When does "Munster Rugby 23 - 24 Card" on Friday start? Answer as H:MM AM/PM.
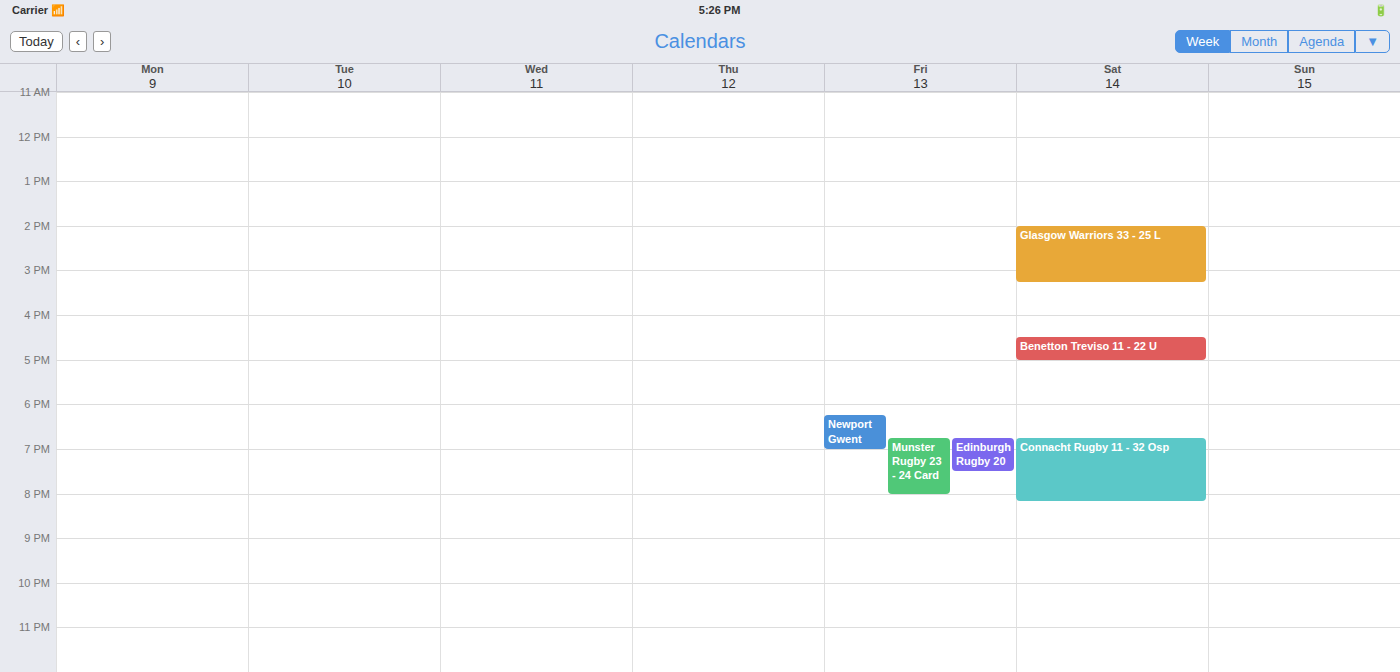
6:45 PM